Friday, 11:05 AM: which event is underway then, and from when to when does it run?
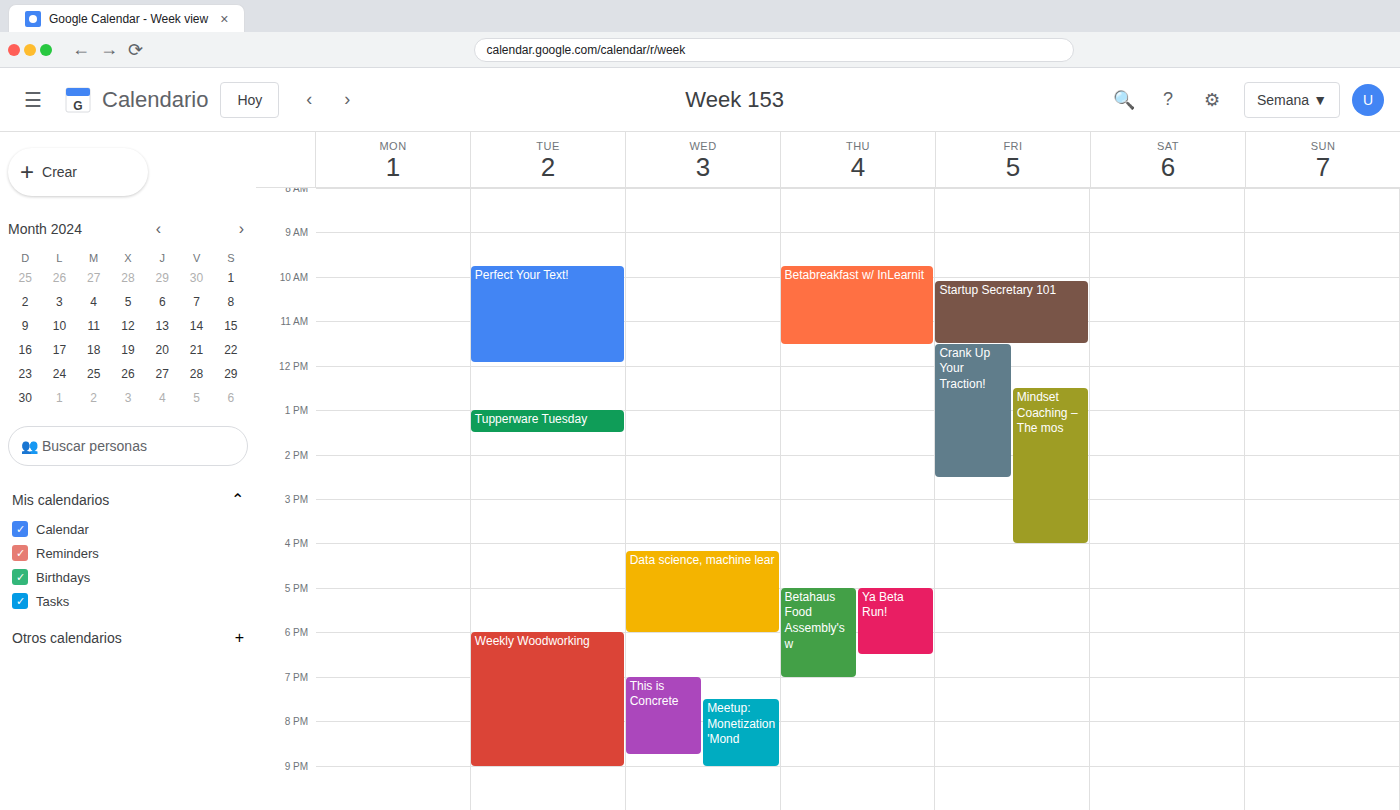
"Startup Secretary 101", 10:05 AM to 11:30 AM